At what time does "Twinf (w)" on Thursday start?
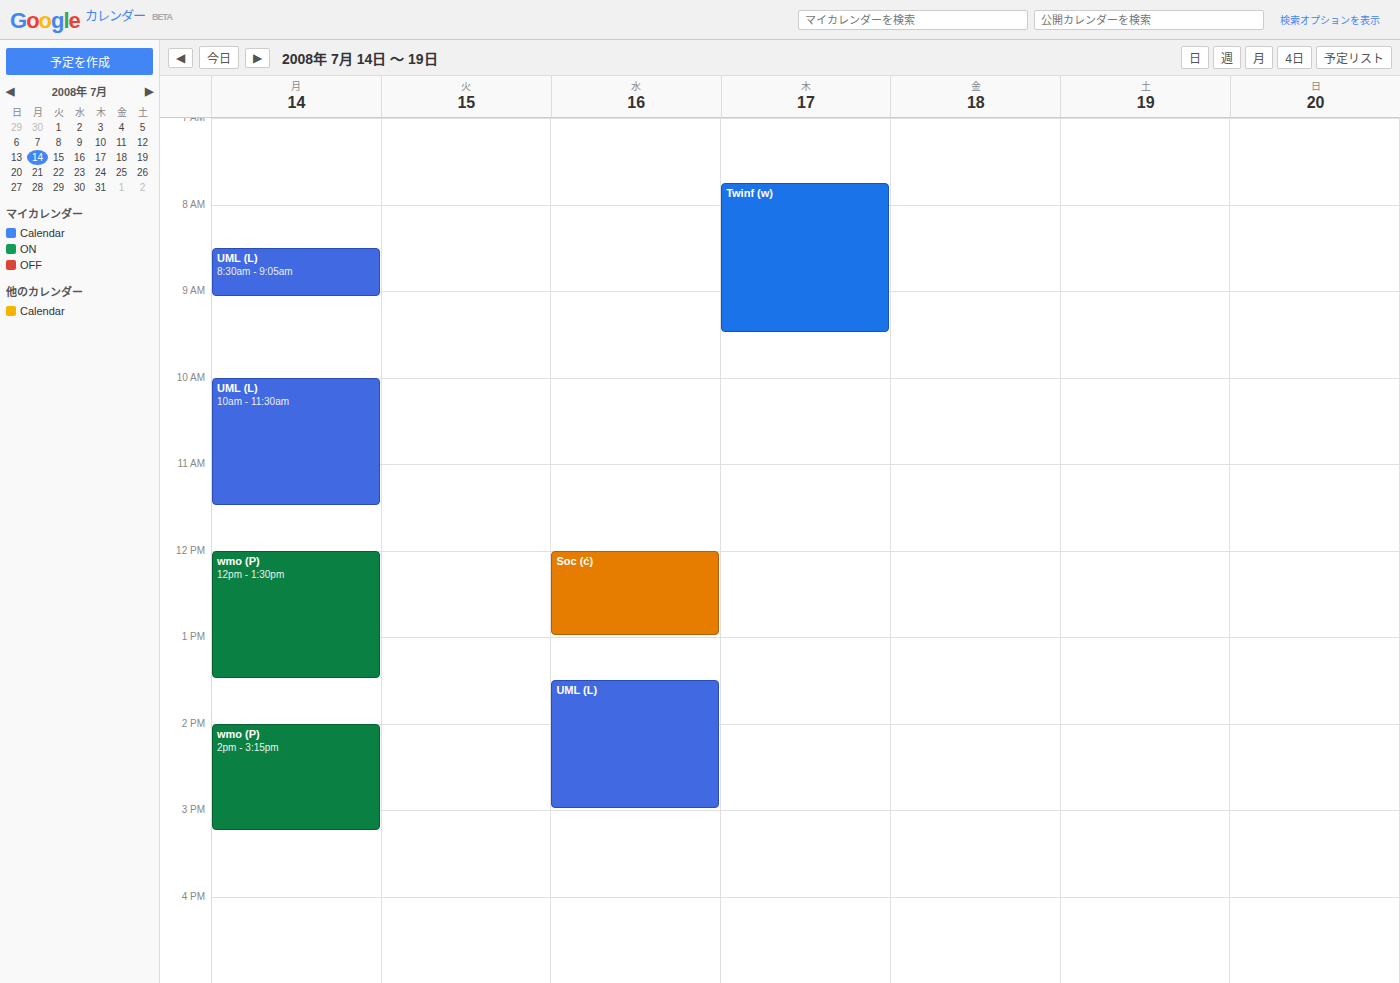
7:45 AM